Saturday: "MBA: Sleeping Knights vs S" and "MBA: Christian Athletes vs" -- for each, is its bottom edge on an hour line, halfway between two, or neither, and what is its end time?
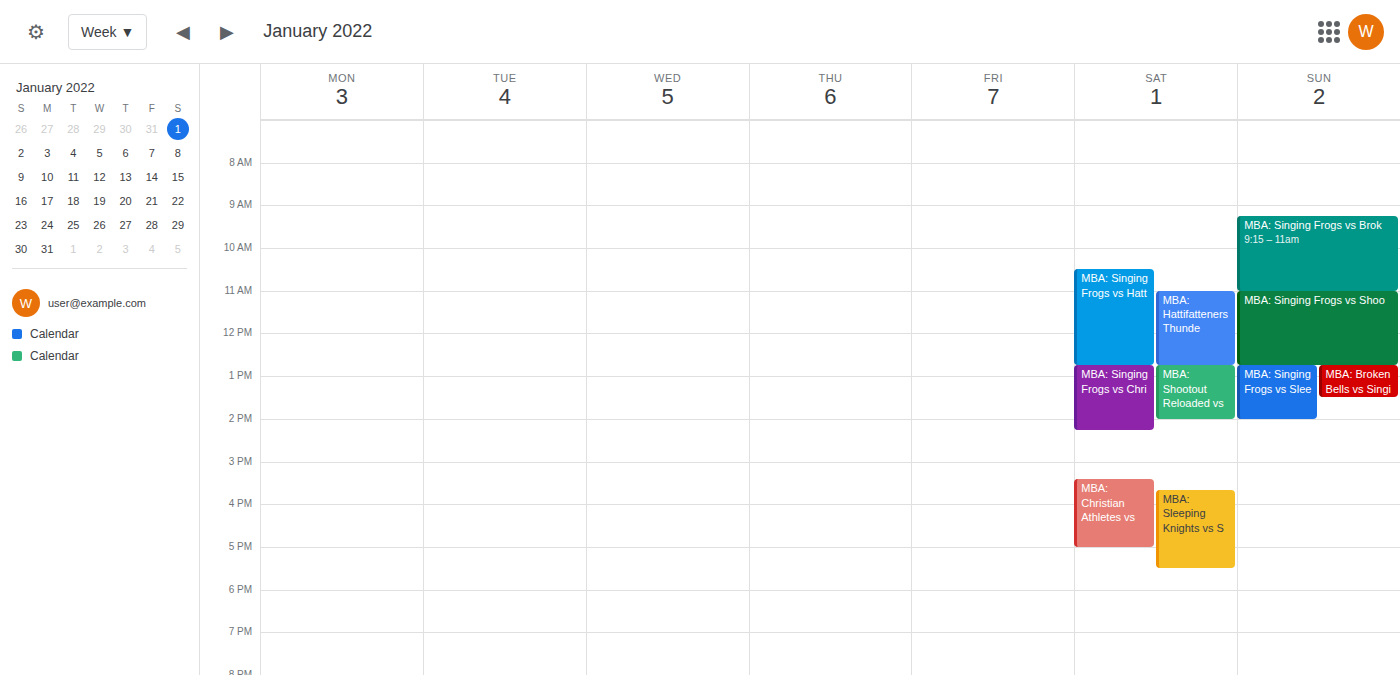
"MBA: Sleeping Knights vs S": 5:30 PM, halfway between the 5 PM and 6 PM lines. "MBA: Christian Athletes vs": 5:00 PM, exactly on the 5 PM line.